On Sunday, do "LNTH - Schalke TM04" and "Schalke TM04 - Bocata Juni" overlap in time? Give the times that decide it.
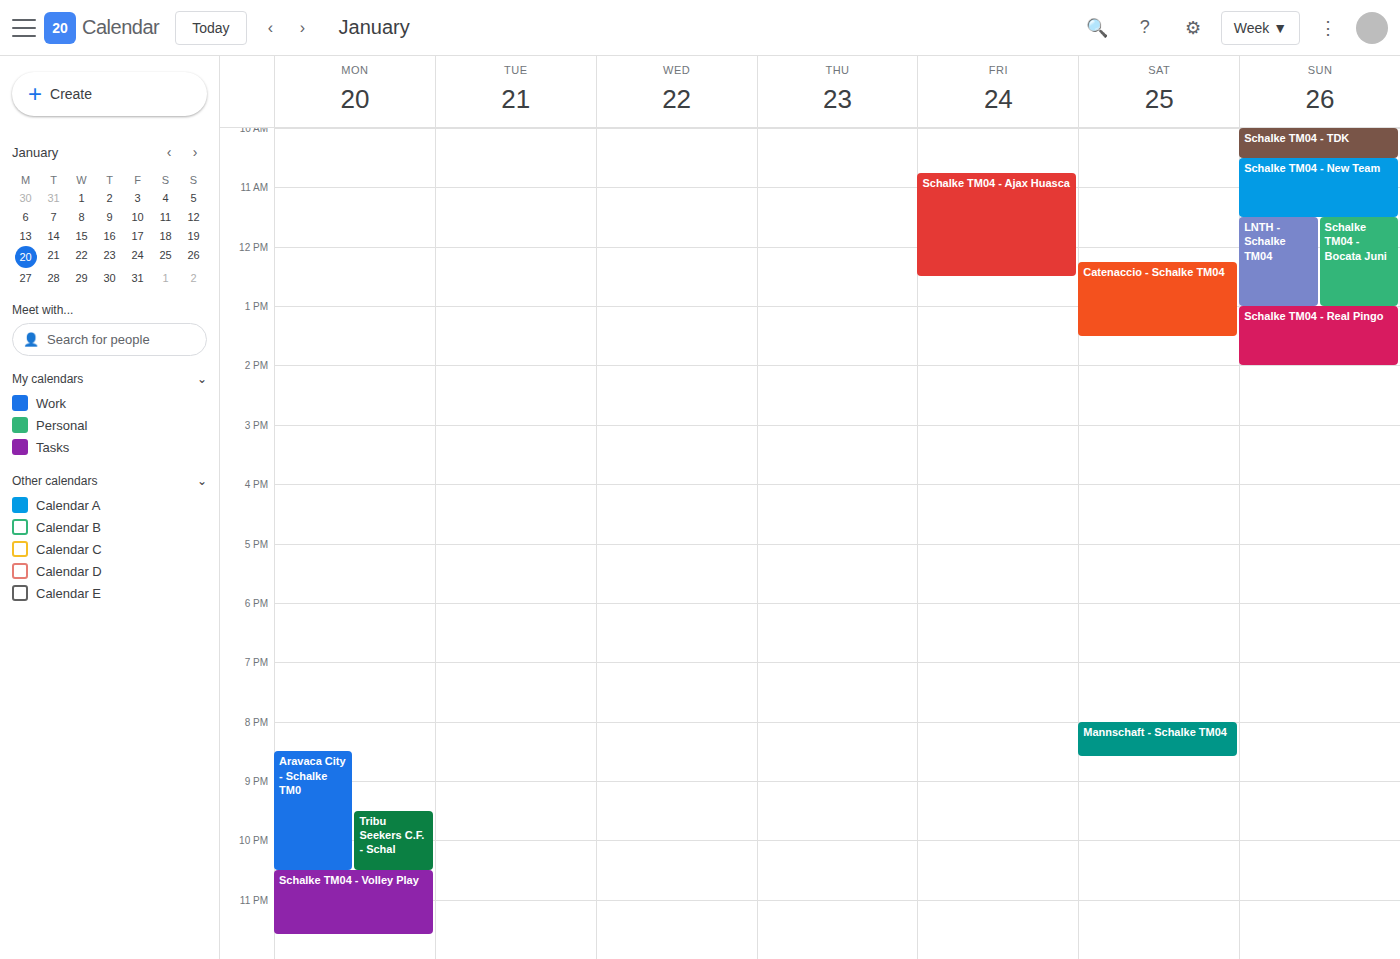
"LNTH - Schalke TM04" runs 11:30 AM to 1:00 PM, inside "Schalke TM04 - Bocata Juni" -- they overlap.